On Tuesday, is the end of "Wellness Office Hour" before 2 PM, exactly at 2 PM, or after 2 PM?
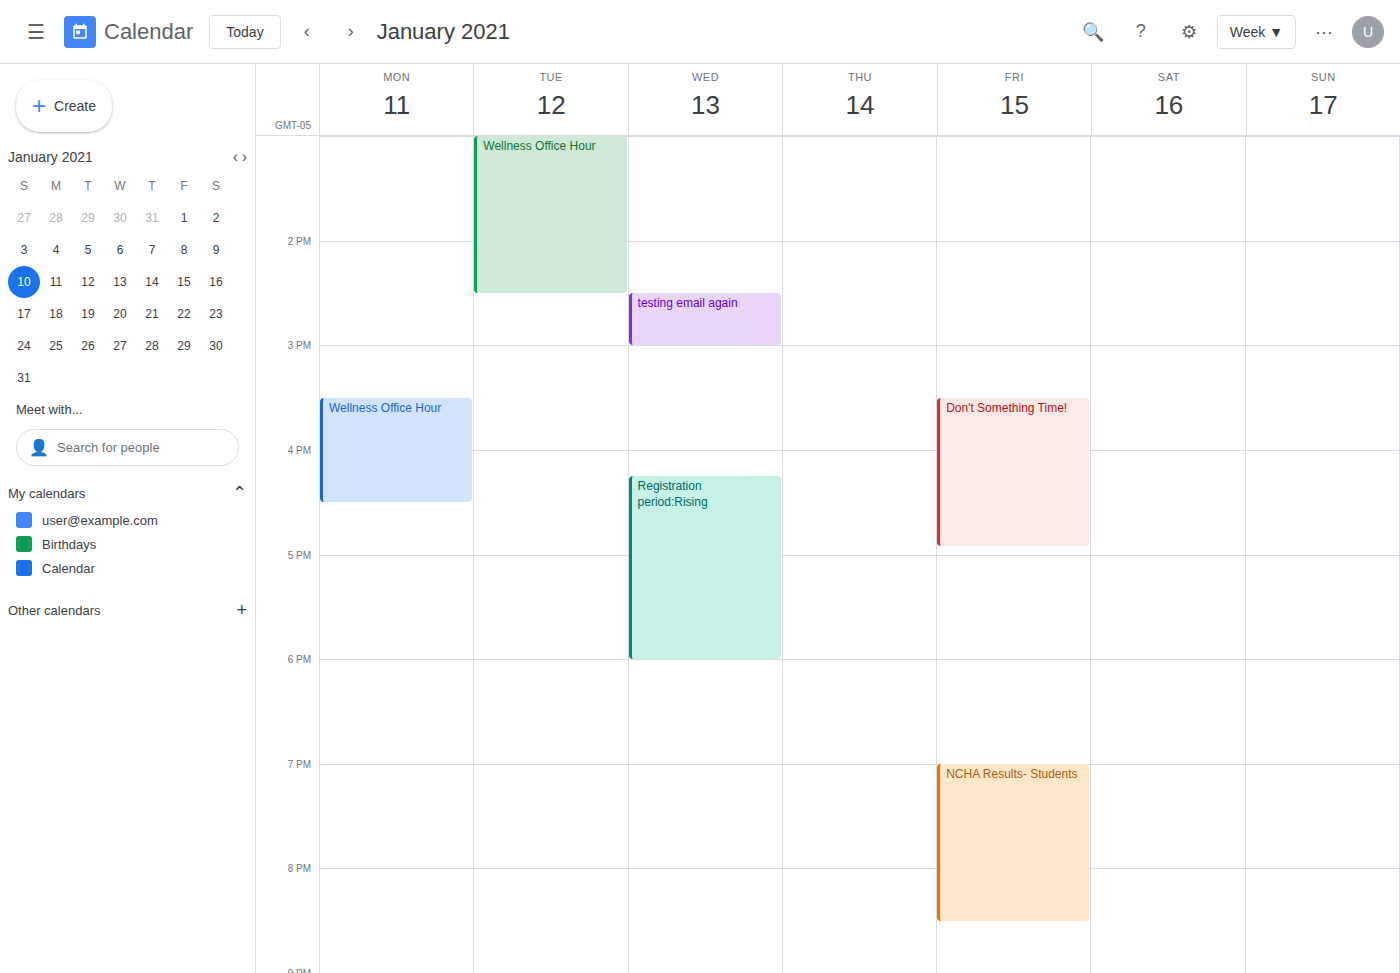
2:30 PM -- after 2 PM, 30 minutes below the 2 PM line.